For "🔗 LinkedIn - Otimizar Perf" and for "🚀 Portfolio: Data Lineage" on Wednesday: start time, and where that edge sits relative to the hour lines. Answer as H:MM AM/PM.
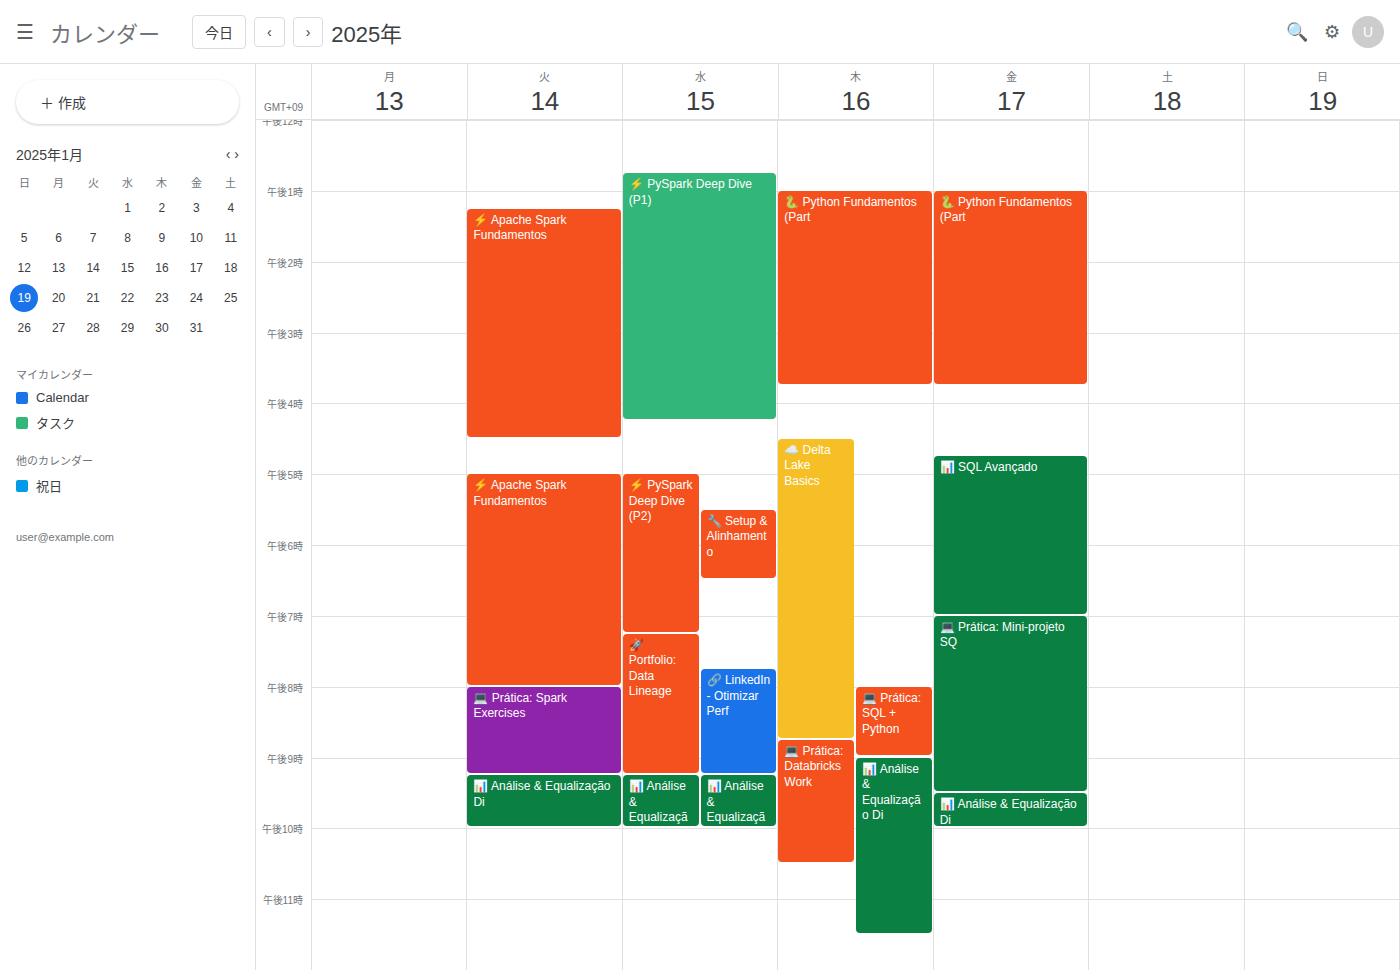
"🔗 LinkedIn - Otimizar Perf": 7:45 PM, neither: three quarters of the way from the 7 PM line to the 8 PM line. "🚀 Portfolio: Data Lineage": 7:15 PM, neither: a quarter of the way from the 7 PM line to the 8 PM line.